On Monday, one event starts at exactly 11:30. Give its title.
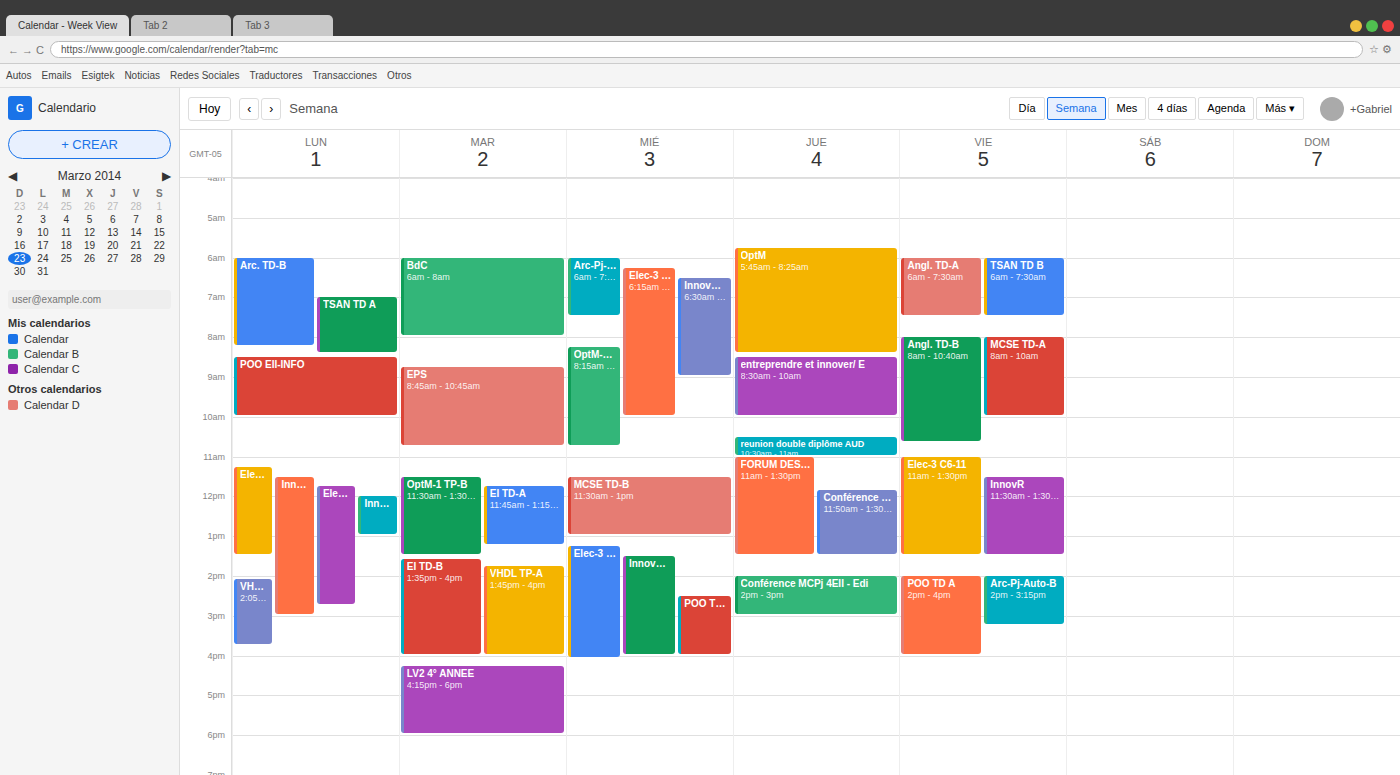
"InnovR-TPA"